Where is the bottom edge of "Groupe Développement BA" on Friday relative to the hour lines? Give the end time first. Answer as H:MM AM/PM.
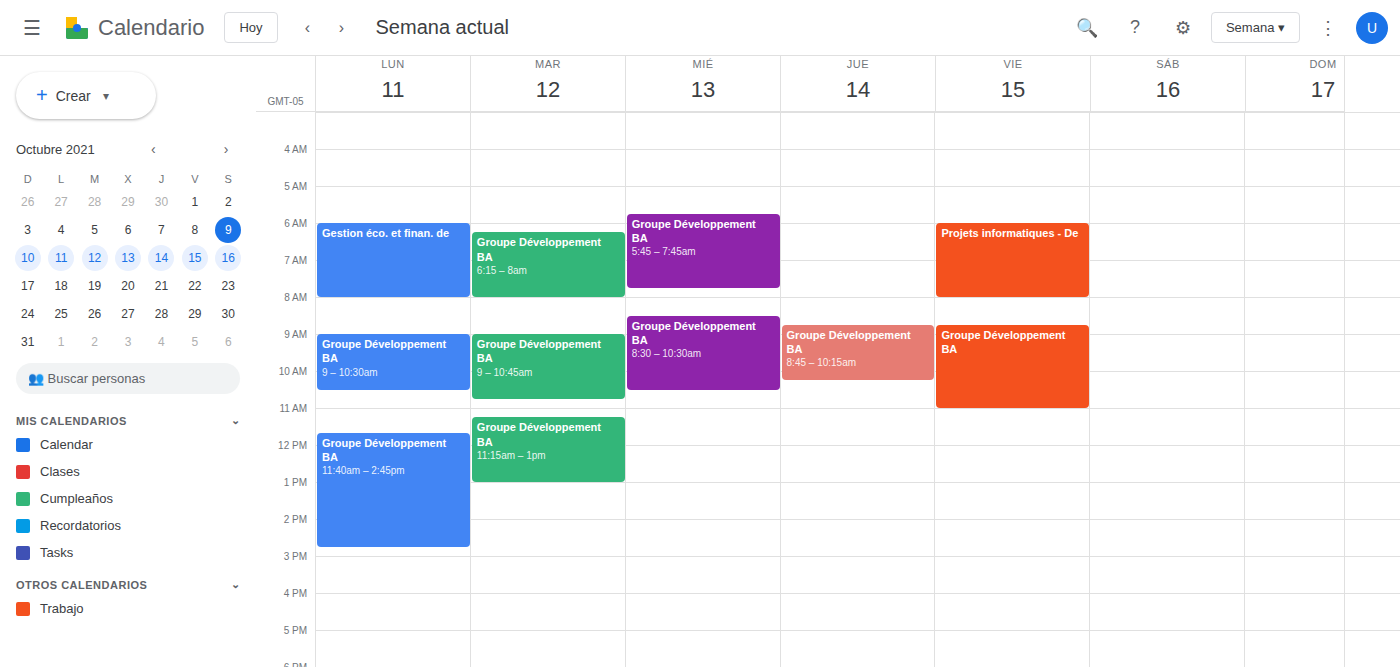
11:00 AM -- exactly on the 11 AM line.